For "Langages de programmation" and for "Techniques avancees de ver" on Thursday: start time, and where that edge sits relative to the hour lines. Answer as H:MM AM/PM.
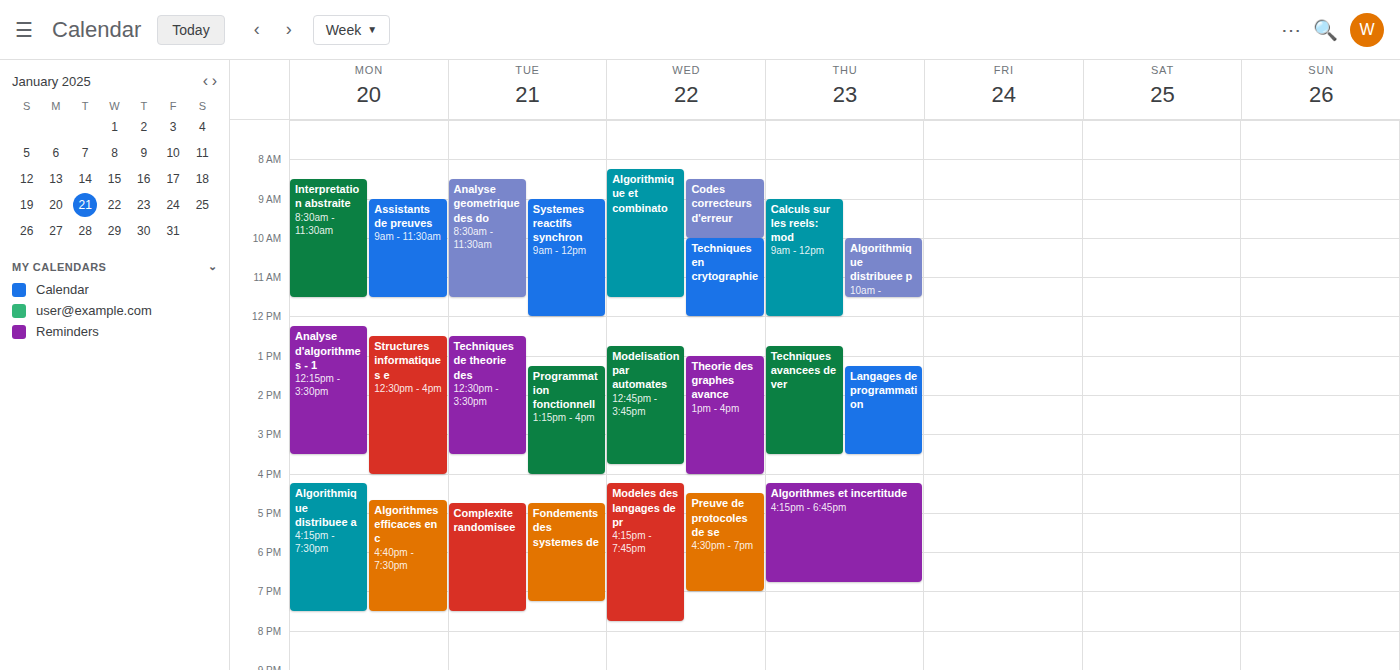
"Langages de programmation": 1:15 PM, neither: a quarter of the way from the 1 PM line to the 2 PM line. "Techniques avancees de ver": 12:45 PM, neither: three quarters of the way from the 12 PM line to the 1 PM line.